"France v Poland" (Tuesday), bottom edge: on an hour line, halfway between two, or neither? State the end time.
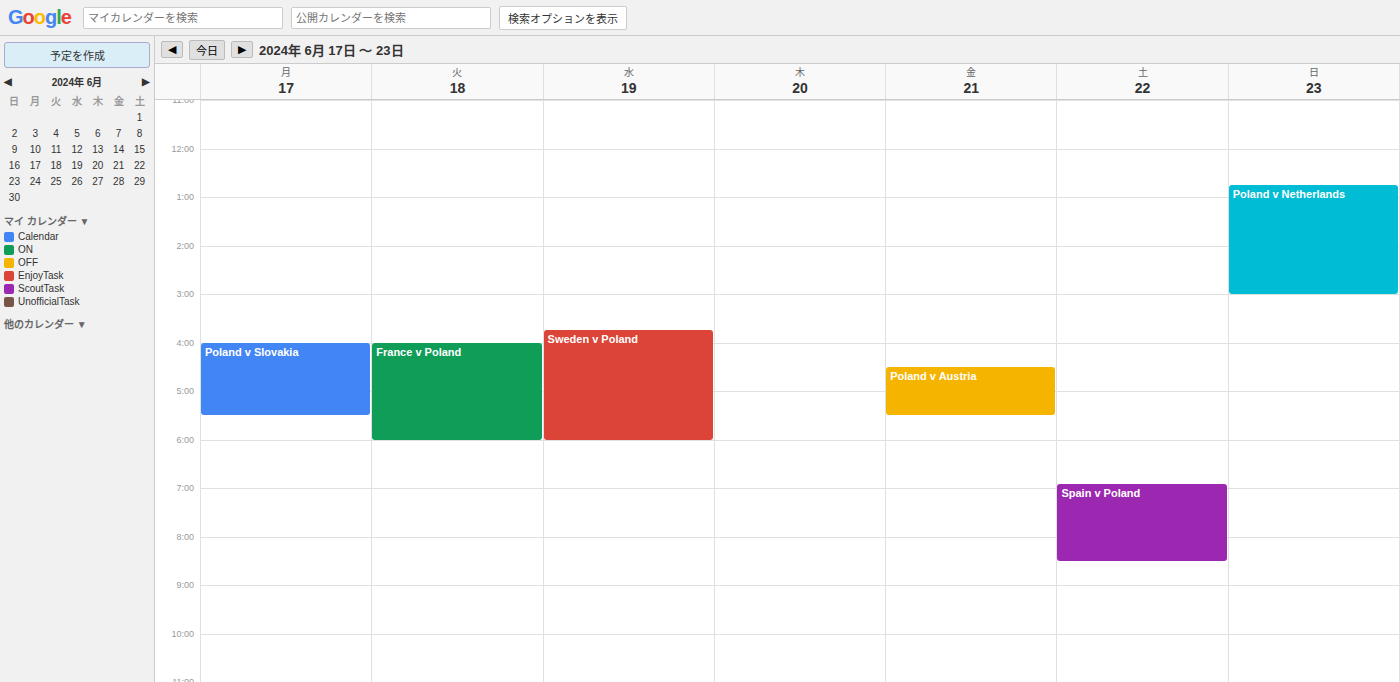
6:00 PM -- exactly on the 6 PM line.